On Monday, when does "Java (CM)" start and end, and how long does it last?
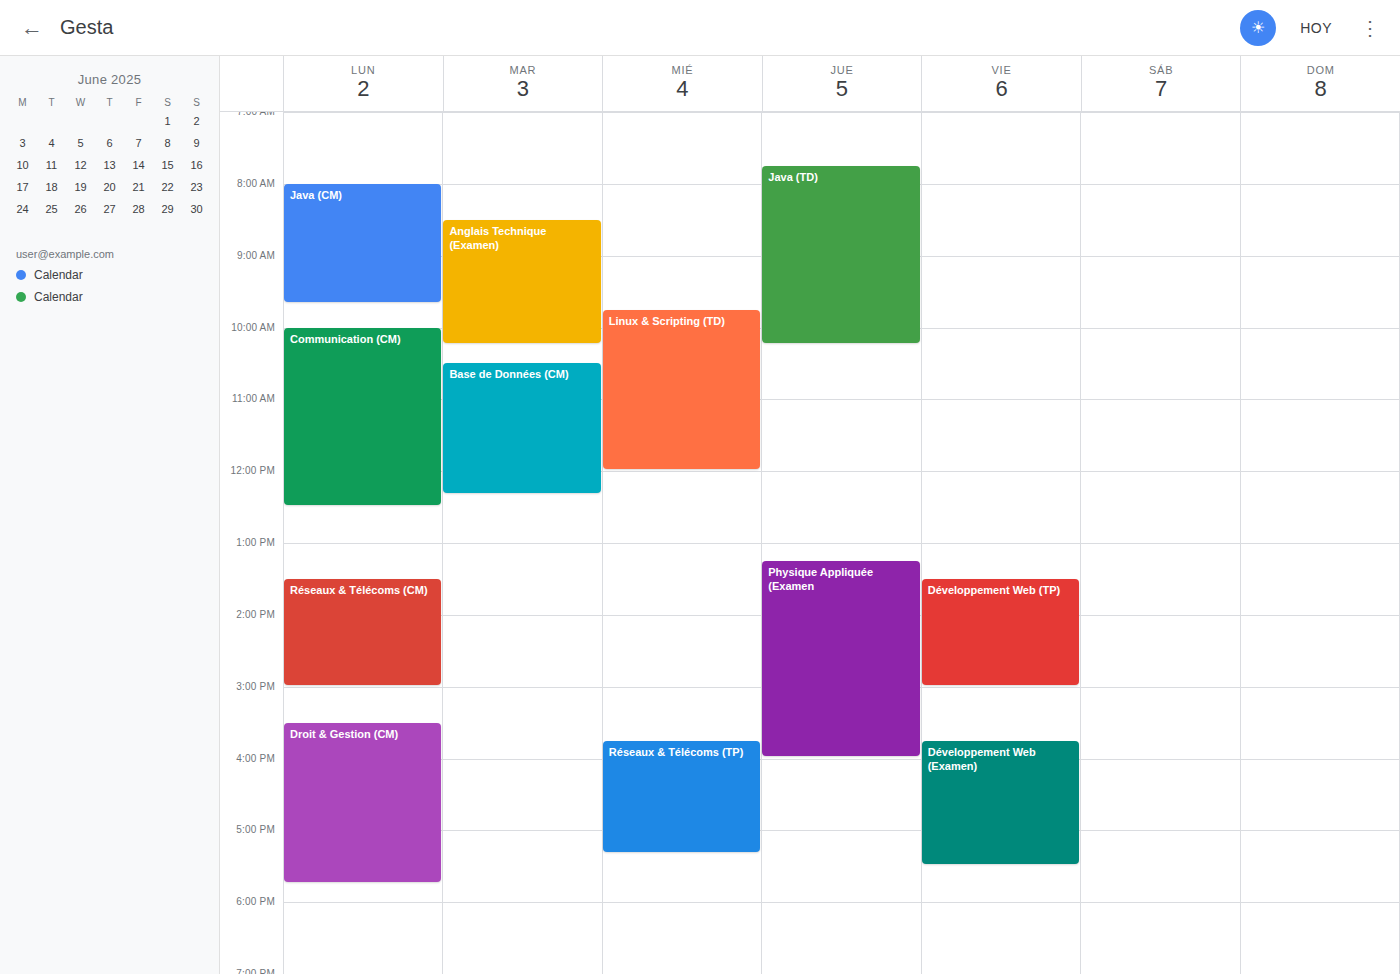
8:00 AM to 9:40 AM, 1 hour 40 minutes